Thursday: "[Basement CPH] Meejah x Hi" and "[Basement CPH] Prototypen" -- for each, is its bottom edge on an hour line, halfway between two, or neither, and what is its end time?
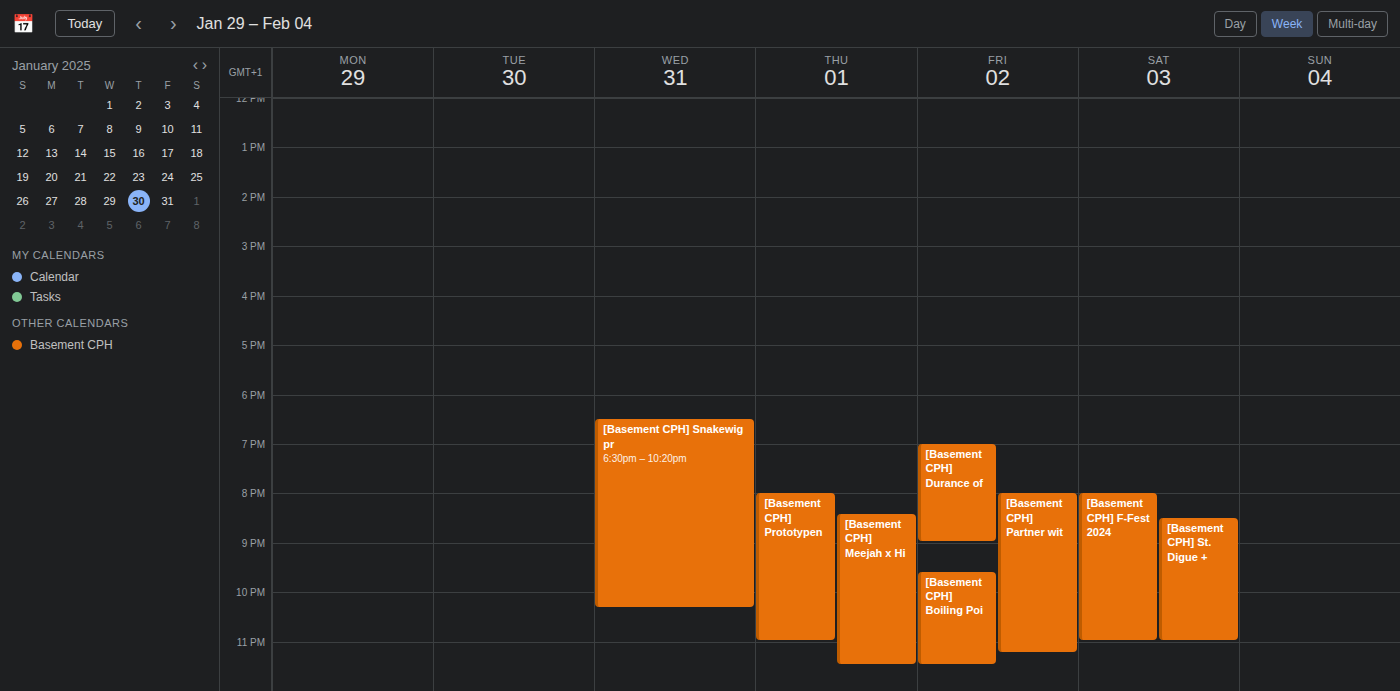
"[Basement CPH] Meejah x Hi": 11:30 PM, halfway between the 11 PM and 12 AM lines. "[Basement CPH] Prototypen": 11:00 PM, exactly on the 11 PM line.